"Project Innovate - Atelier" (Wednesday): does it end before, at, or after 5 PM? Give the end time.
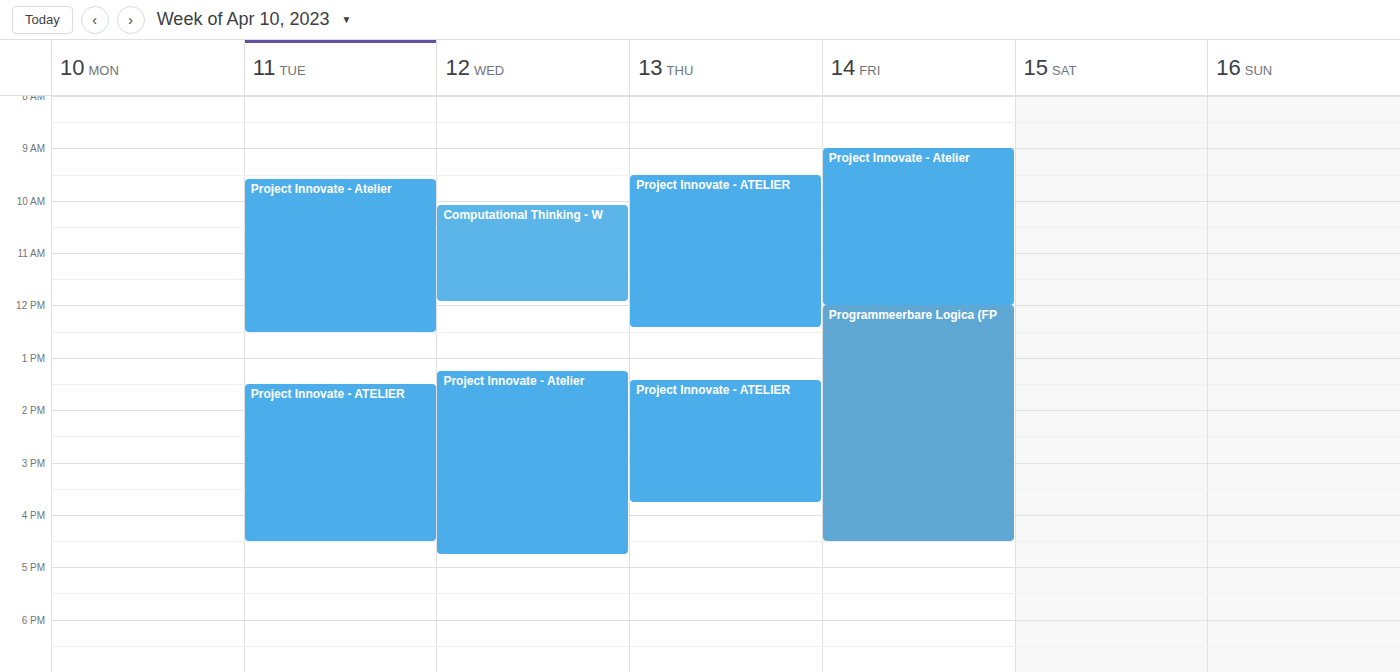
4:45 PM -- before 5 PM, 15 minutes above the 5 PM line.